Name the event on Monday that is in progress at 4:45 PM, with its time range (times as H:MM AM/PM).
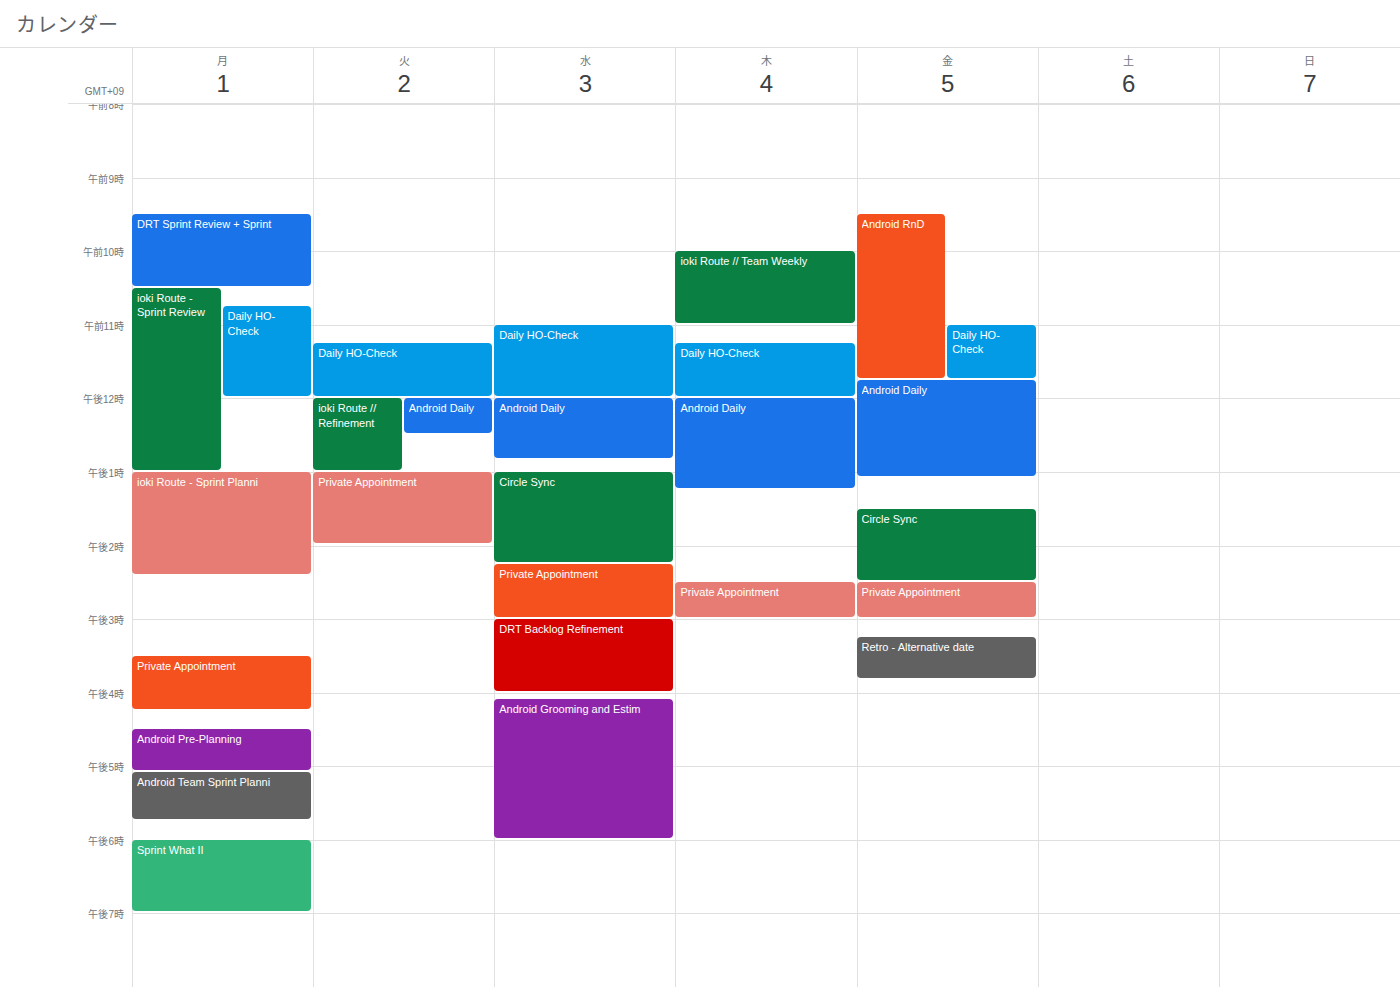
"Android Pre-Planning", 4:30 PM to 5:05 PM